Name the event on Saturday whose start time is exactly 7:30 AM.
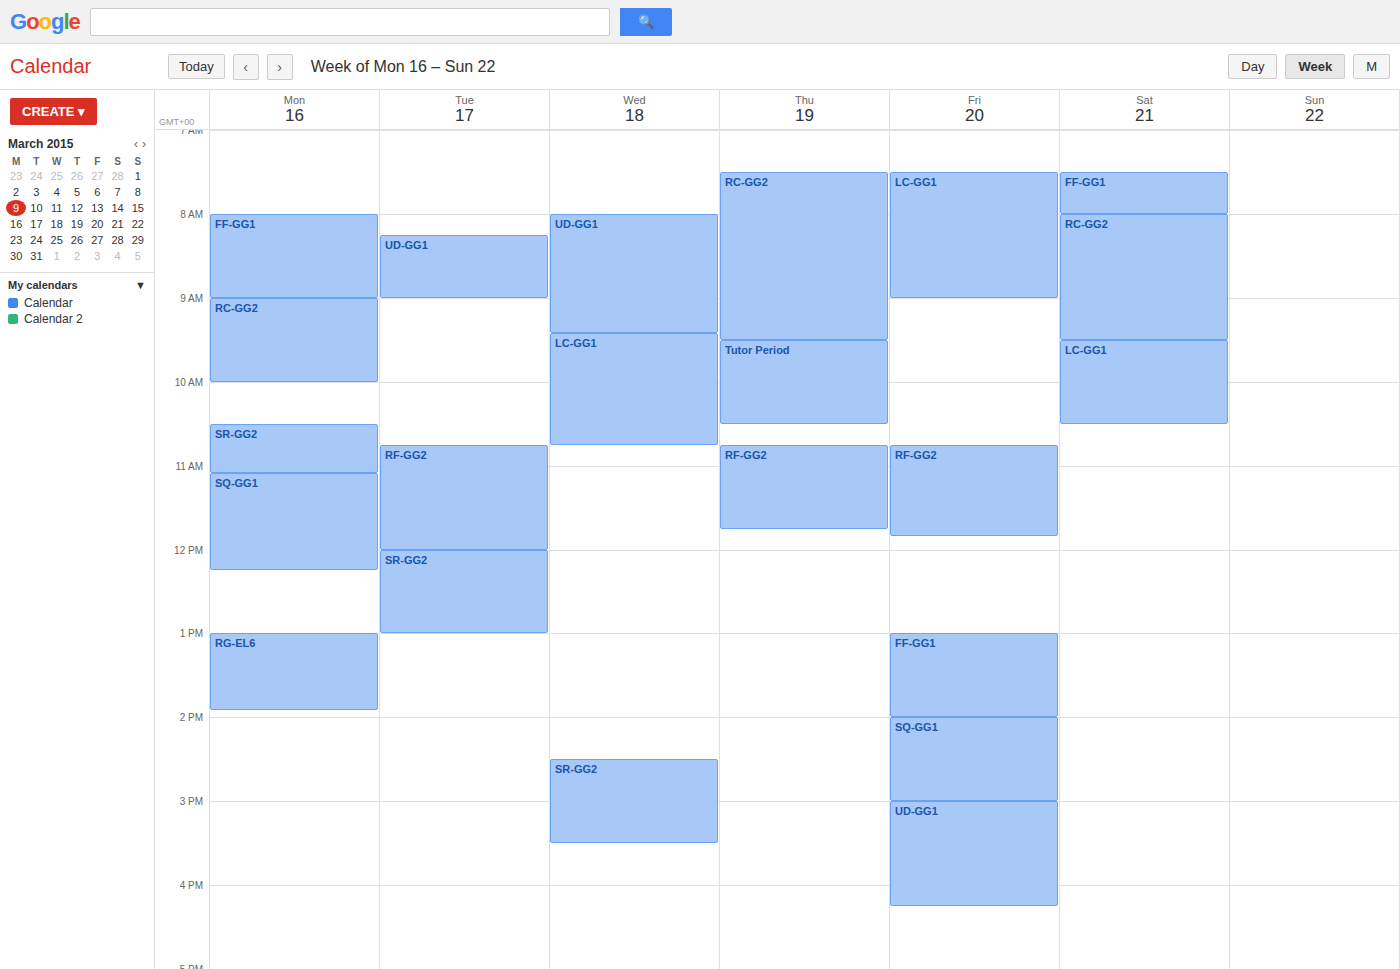
"FF-GG1"